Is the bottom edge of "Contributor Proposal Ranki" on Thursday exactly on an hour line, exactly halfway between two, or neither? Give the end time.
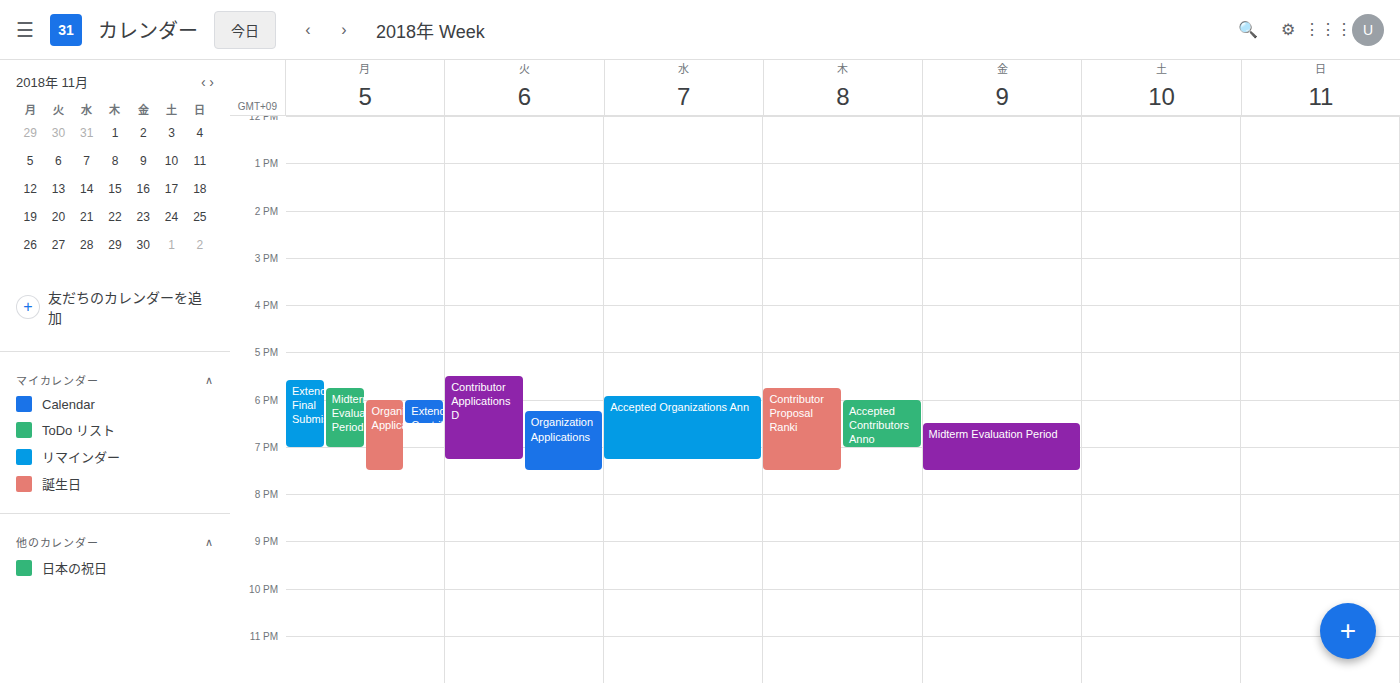
19:30 -- halfway between the 19:00 and 20:00 lines.